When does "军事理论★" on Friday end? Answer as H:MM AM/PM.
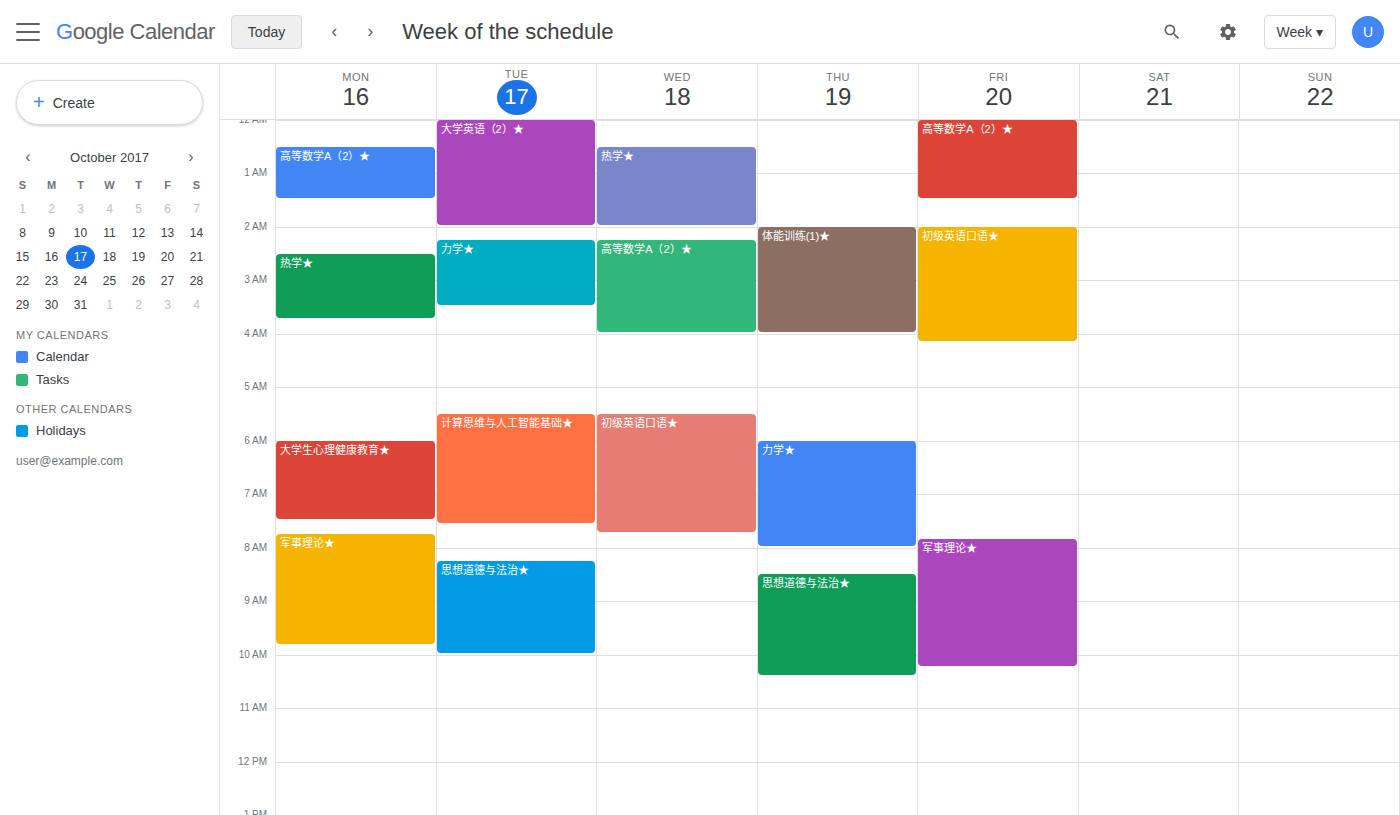
10:15 AM